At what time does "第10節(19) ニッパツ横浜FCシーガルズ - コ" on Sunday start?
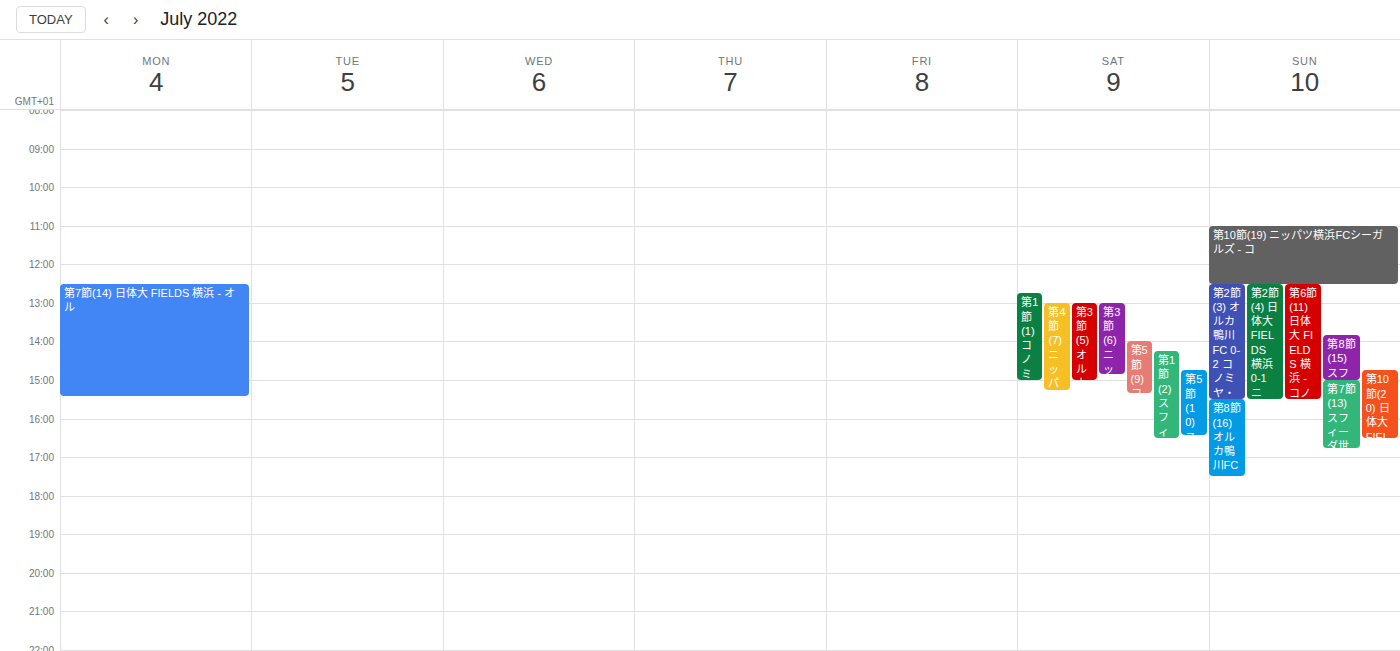
11:00